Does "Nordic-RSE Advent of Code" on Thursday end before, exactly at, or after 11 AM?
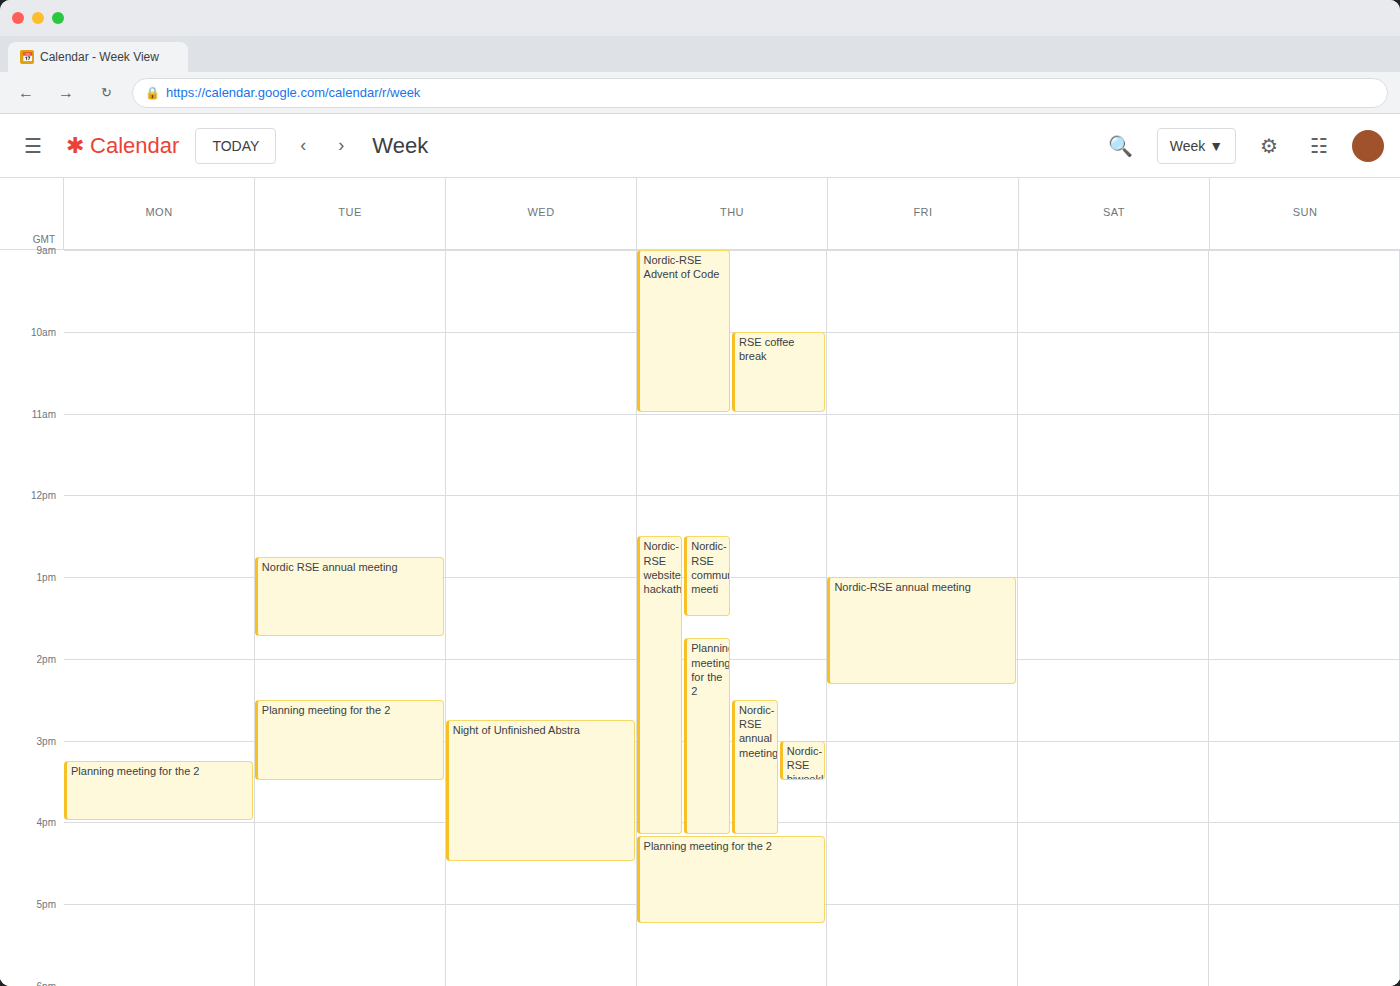
11:00 AM -- exactly at 11 AM, on the 11 AM line.